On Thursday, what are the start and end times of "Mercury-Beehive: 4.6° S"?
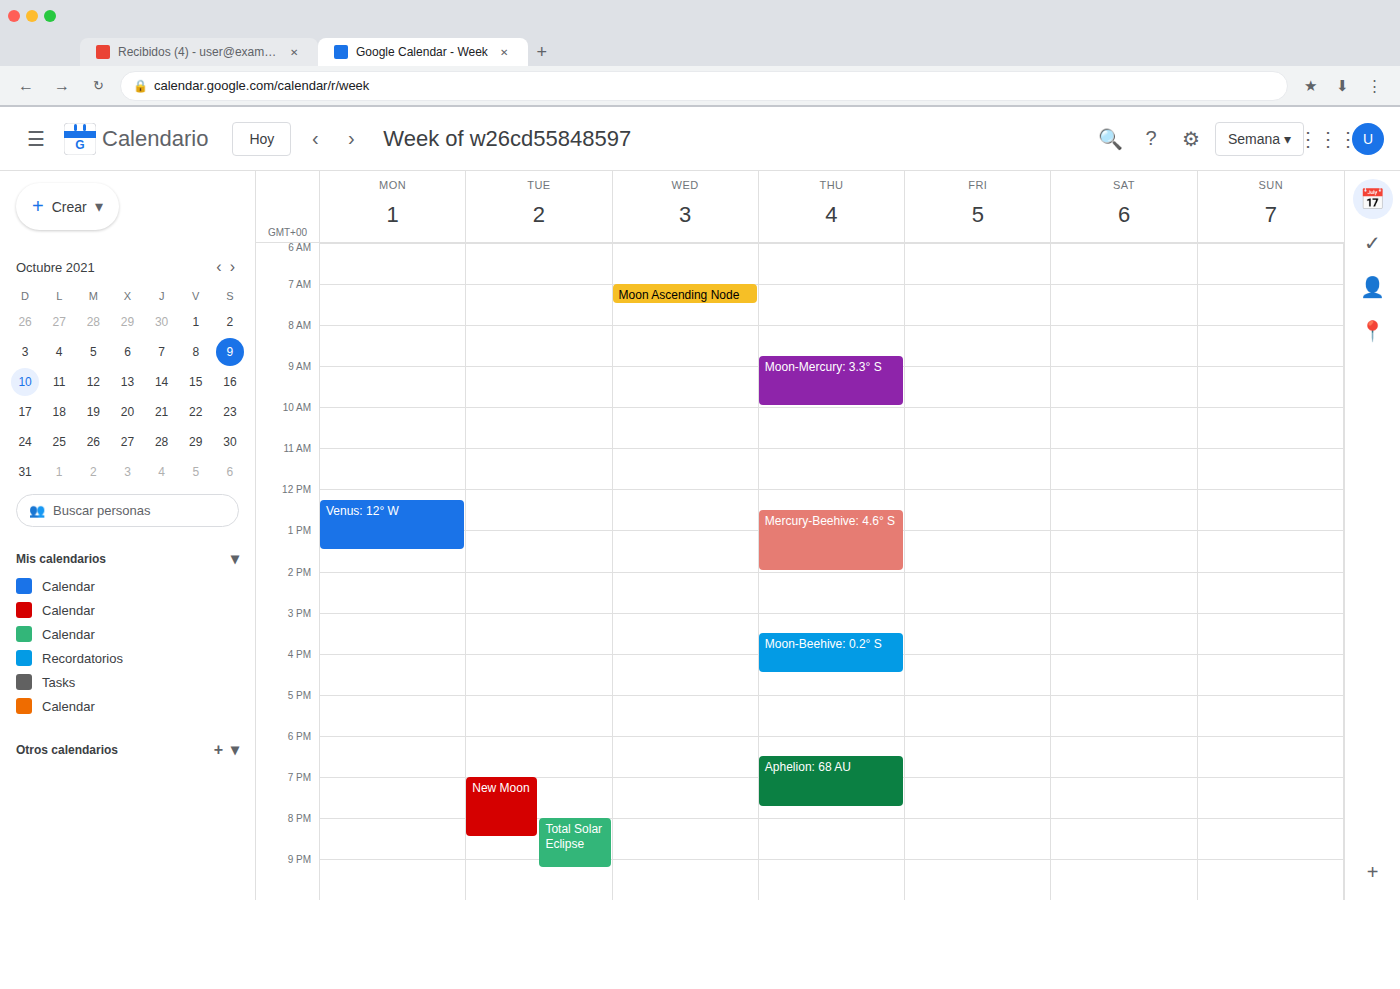
12:30 PM to 2:00 PM